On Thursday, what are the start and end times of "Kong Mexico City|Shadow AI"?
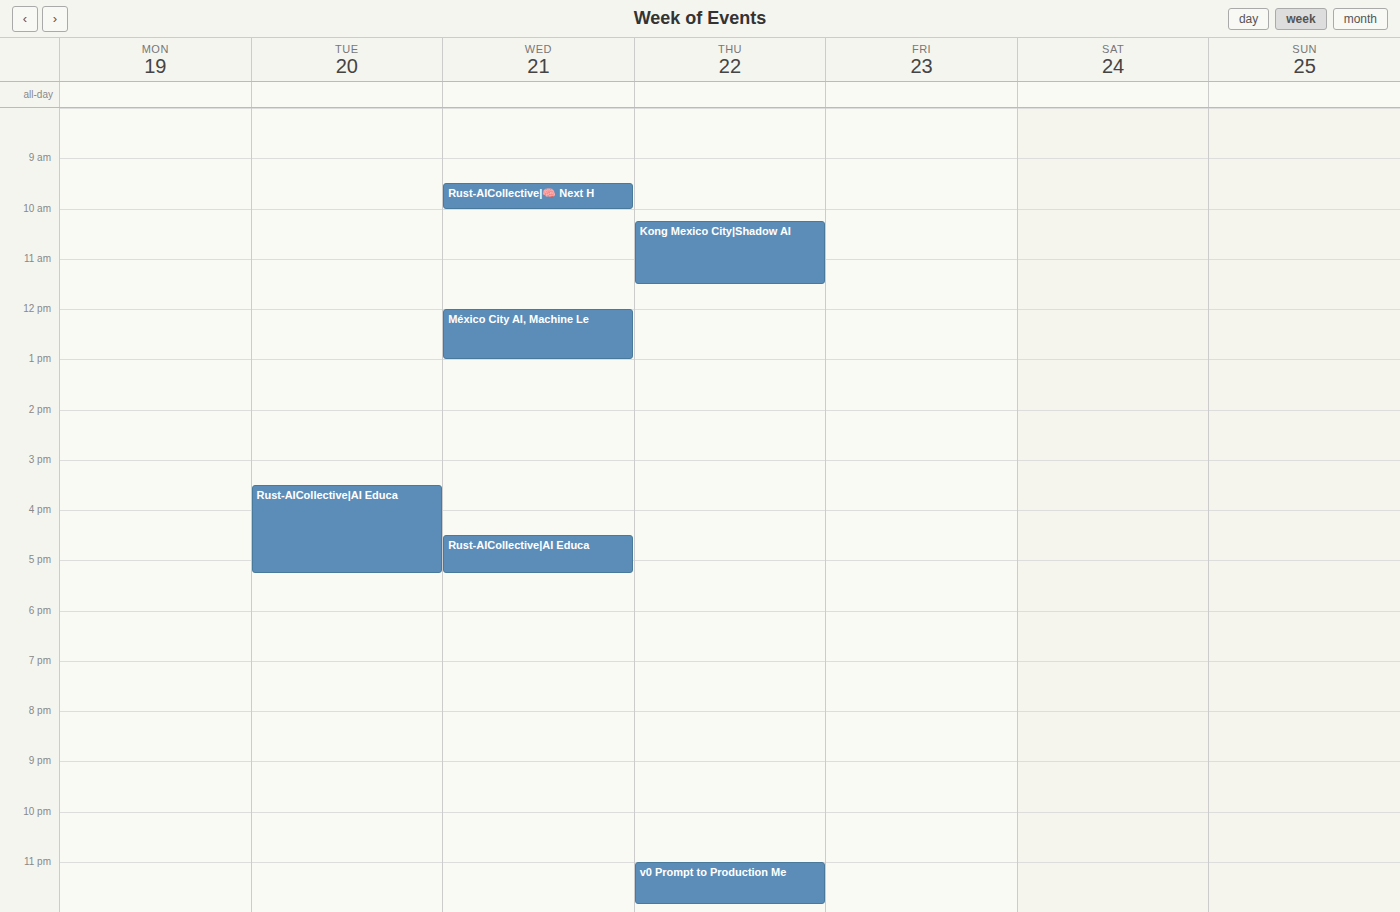
10:15 AM to 11:30 AM